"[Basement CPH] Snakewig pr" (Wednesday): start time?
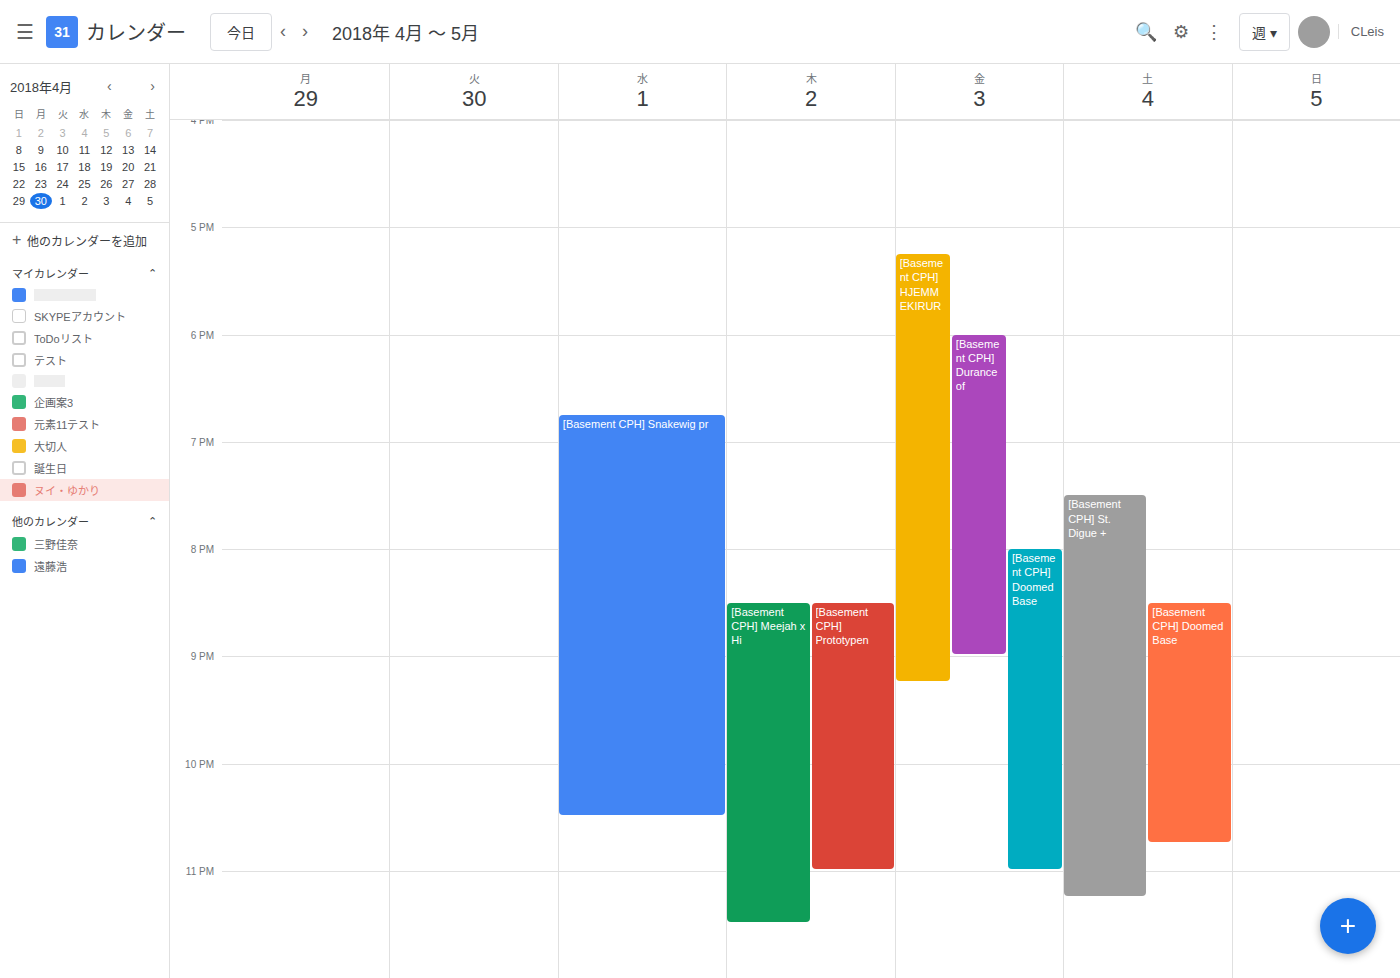
6:45 PM